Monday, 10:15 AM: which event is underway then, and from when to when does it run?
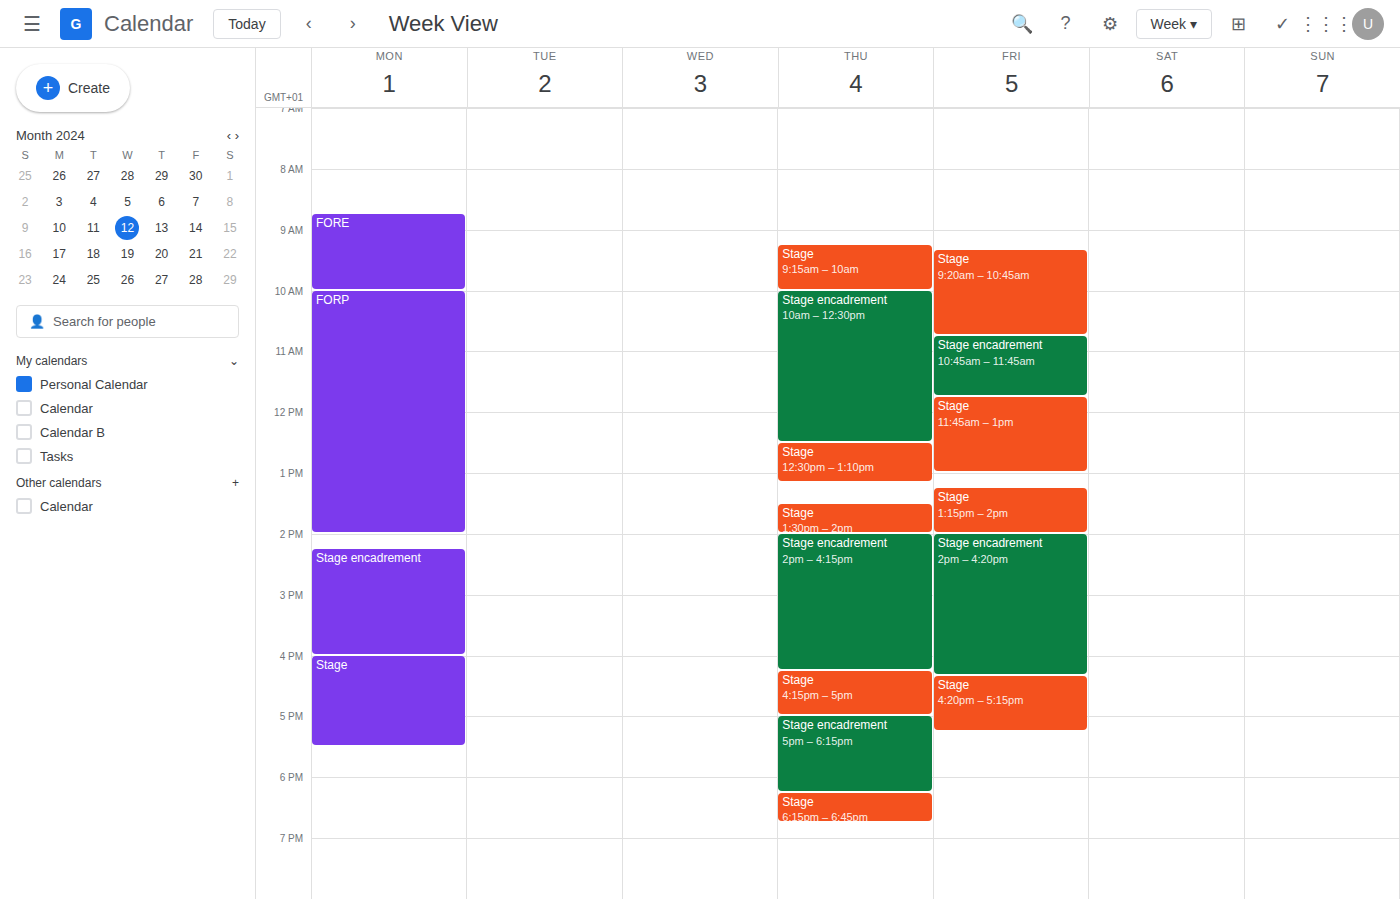
"FORP", 10:00 AM to 2:00 PM